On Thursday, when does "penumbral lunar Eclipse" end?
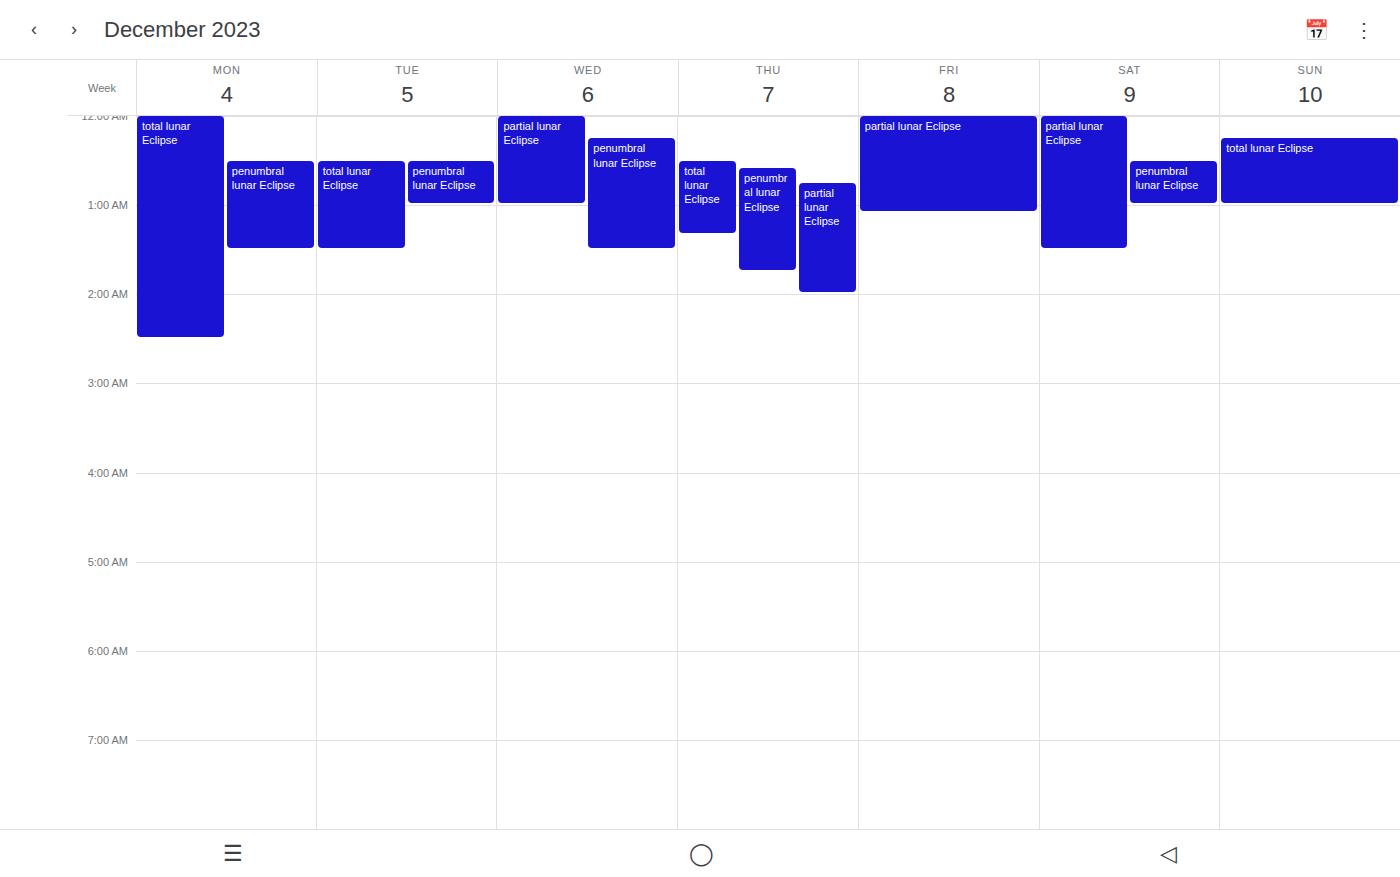
1:45 AM